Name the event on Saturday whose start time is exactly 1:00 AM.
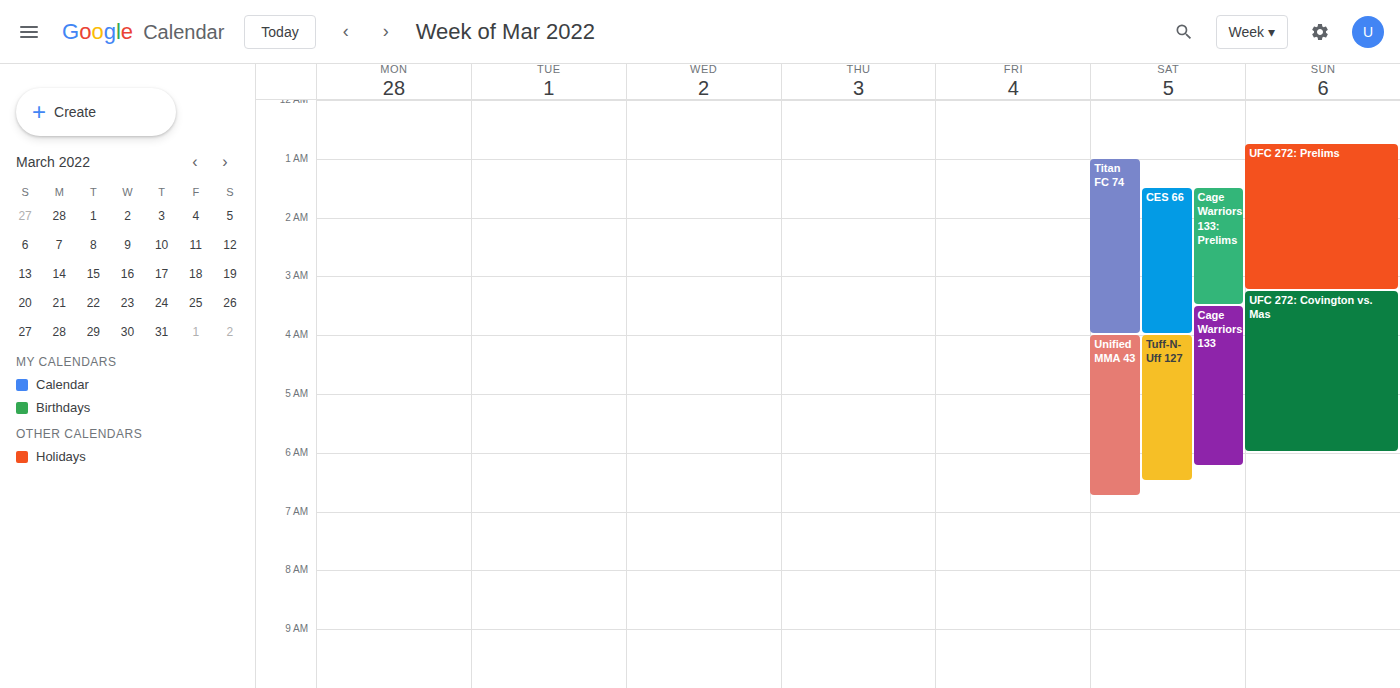
"Titan FC 74"